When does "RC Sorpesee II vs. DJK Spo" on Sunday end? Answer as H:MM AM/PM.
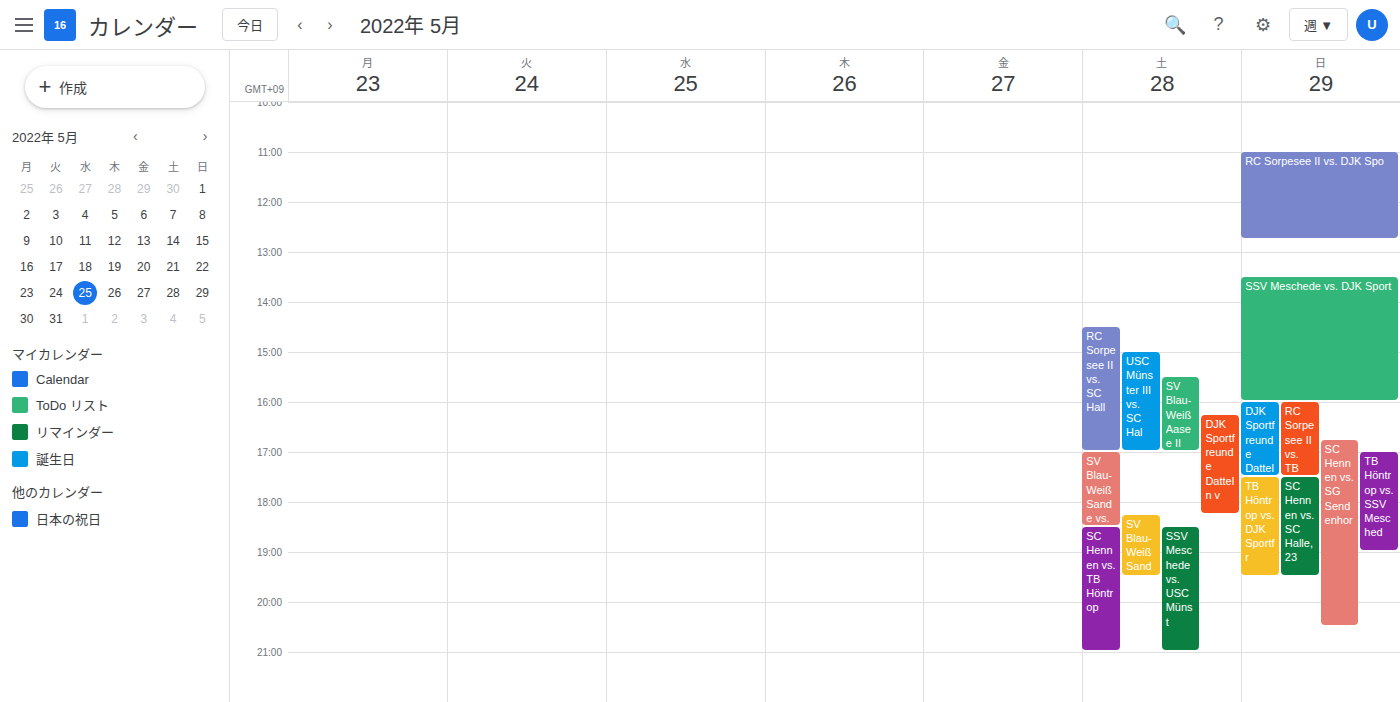
12:45 PM